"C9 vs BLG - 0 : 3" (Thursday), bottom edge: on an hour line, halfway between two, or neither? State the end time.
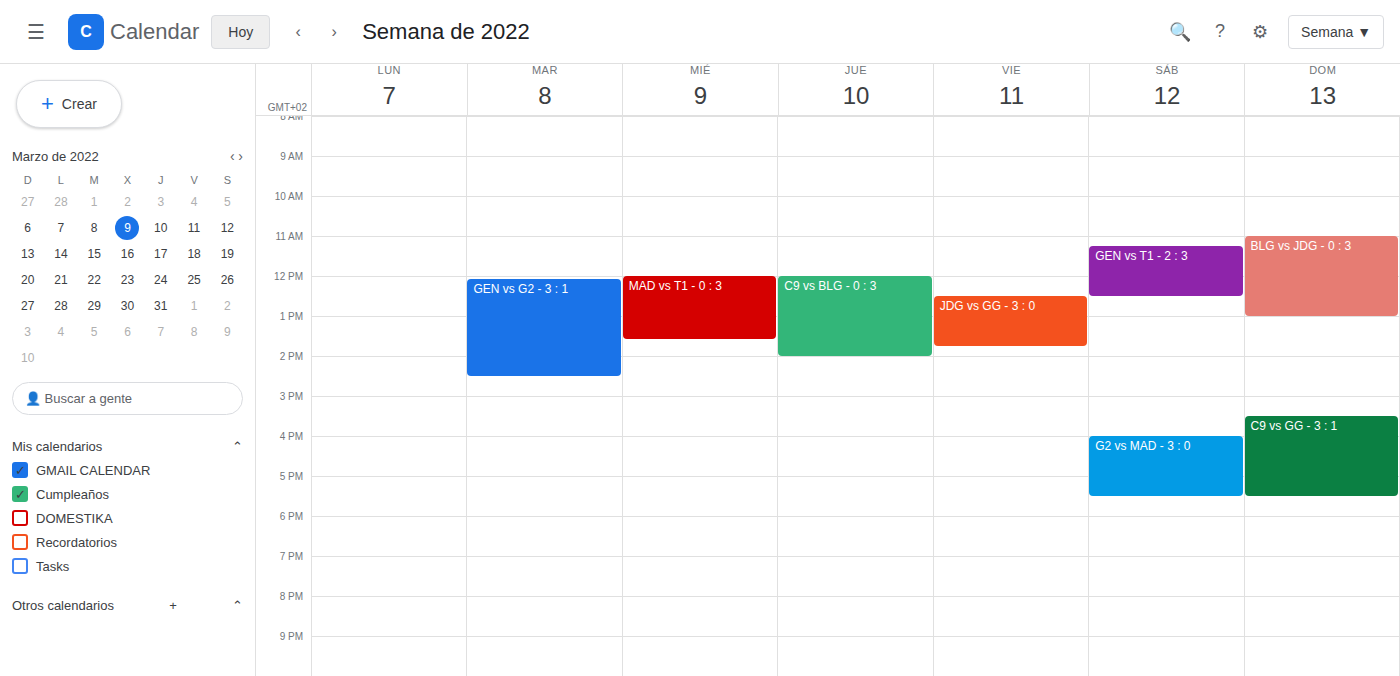
14:00 -- exactly on the 14:00 line.